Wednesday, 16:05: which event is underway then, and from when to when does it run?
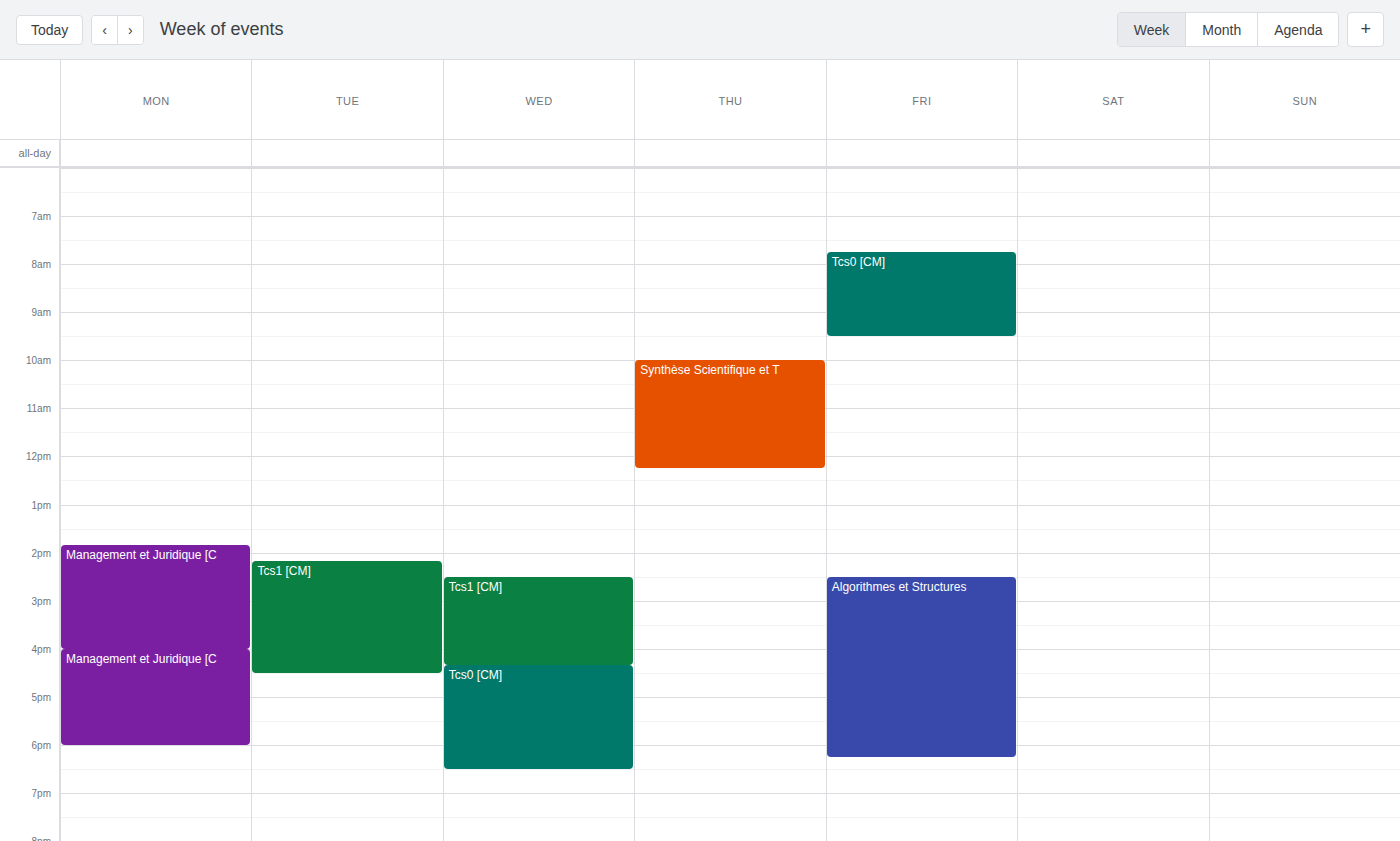
"Tcs1 [CM]", 14:30 to 16:20